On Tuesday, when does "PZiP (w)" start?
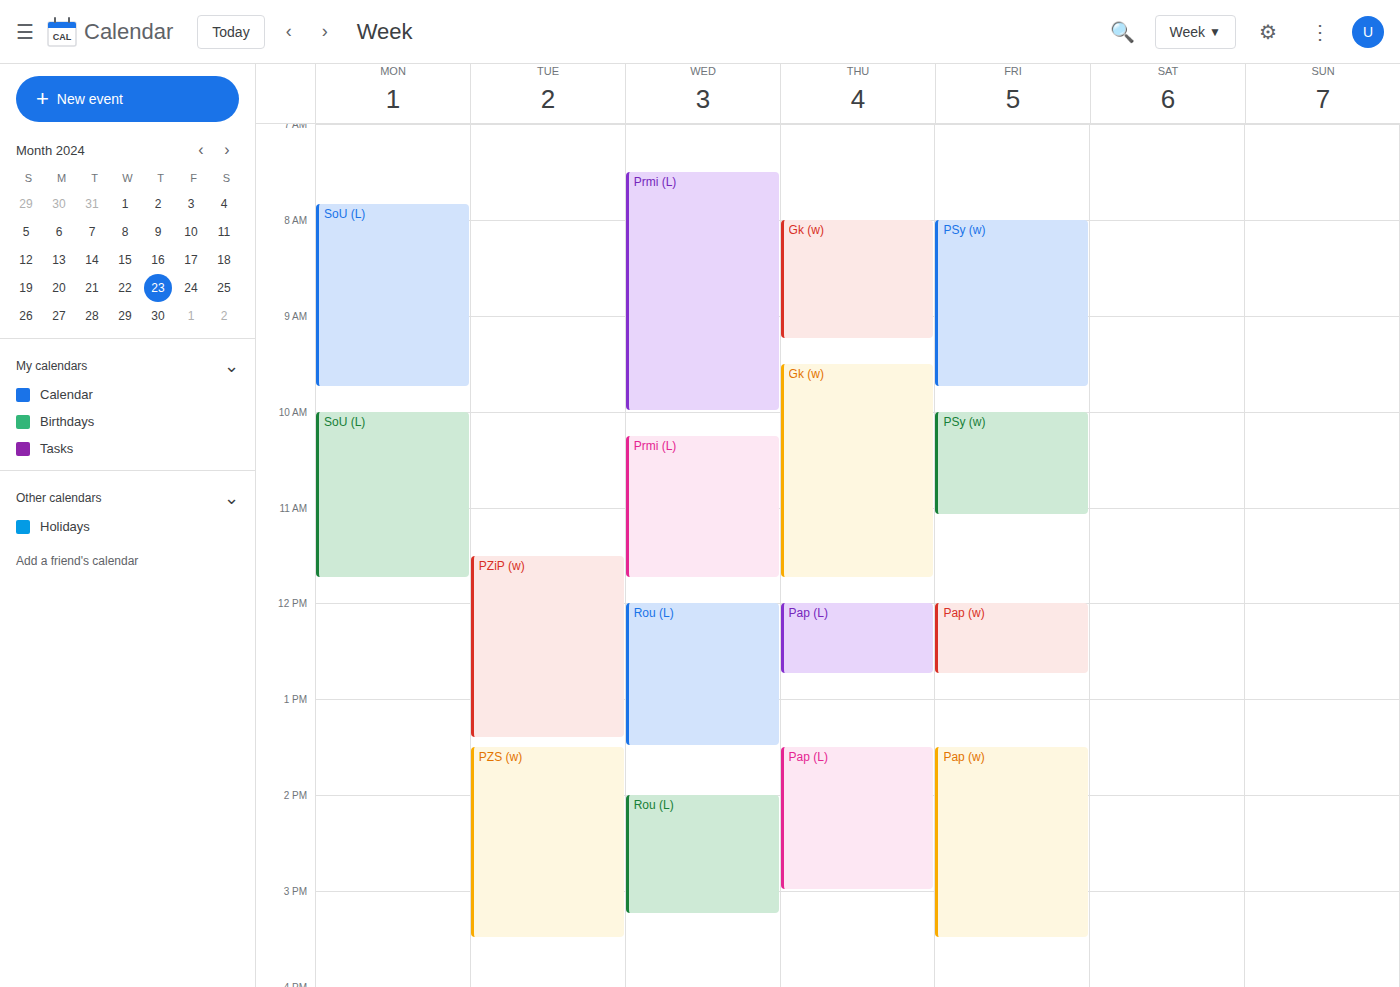
11:30 AM